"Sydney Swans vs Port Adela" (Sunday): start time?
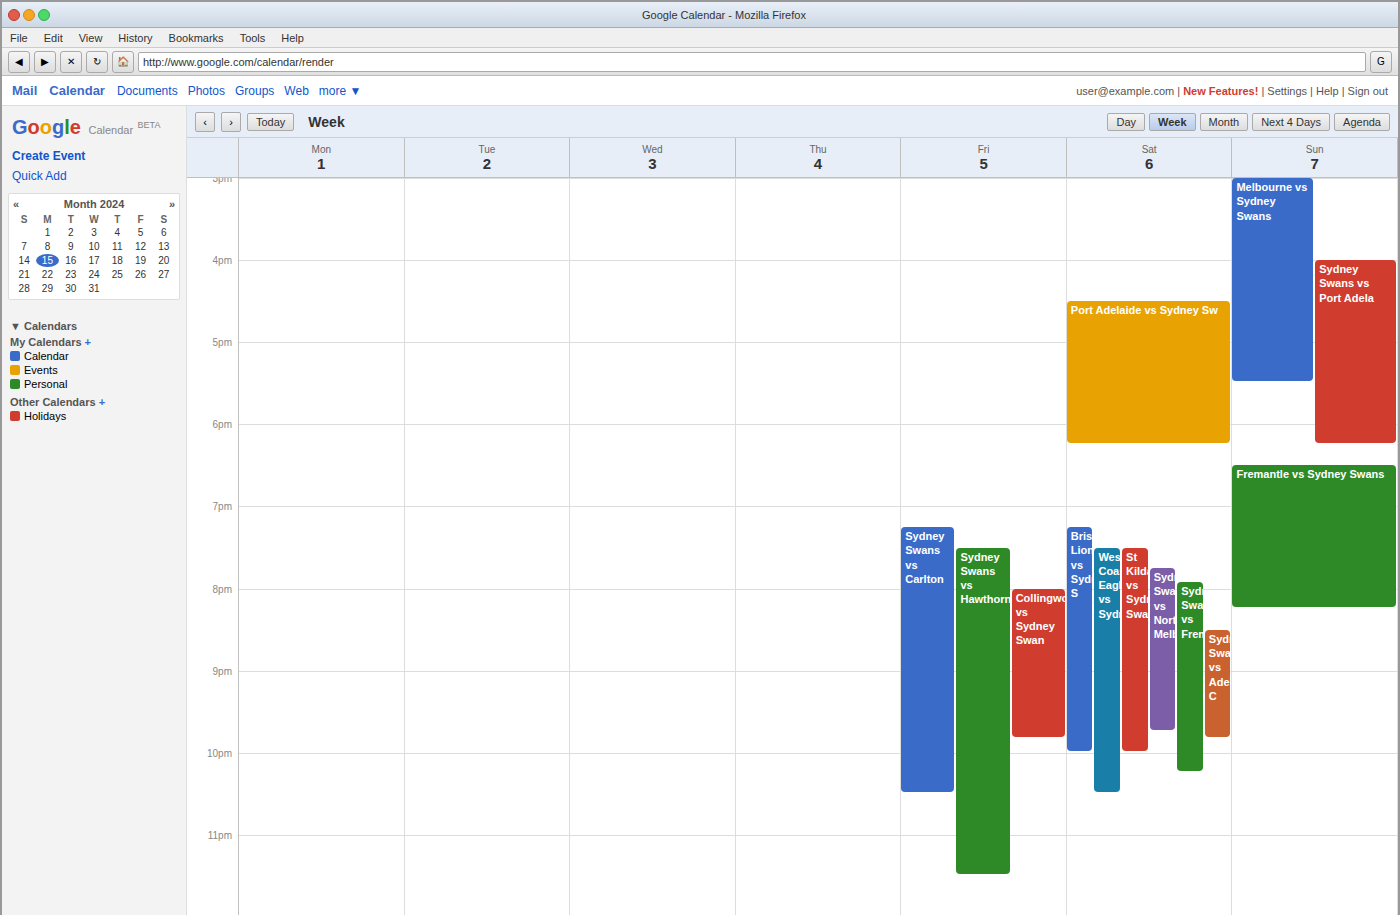
4:00 PM